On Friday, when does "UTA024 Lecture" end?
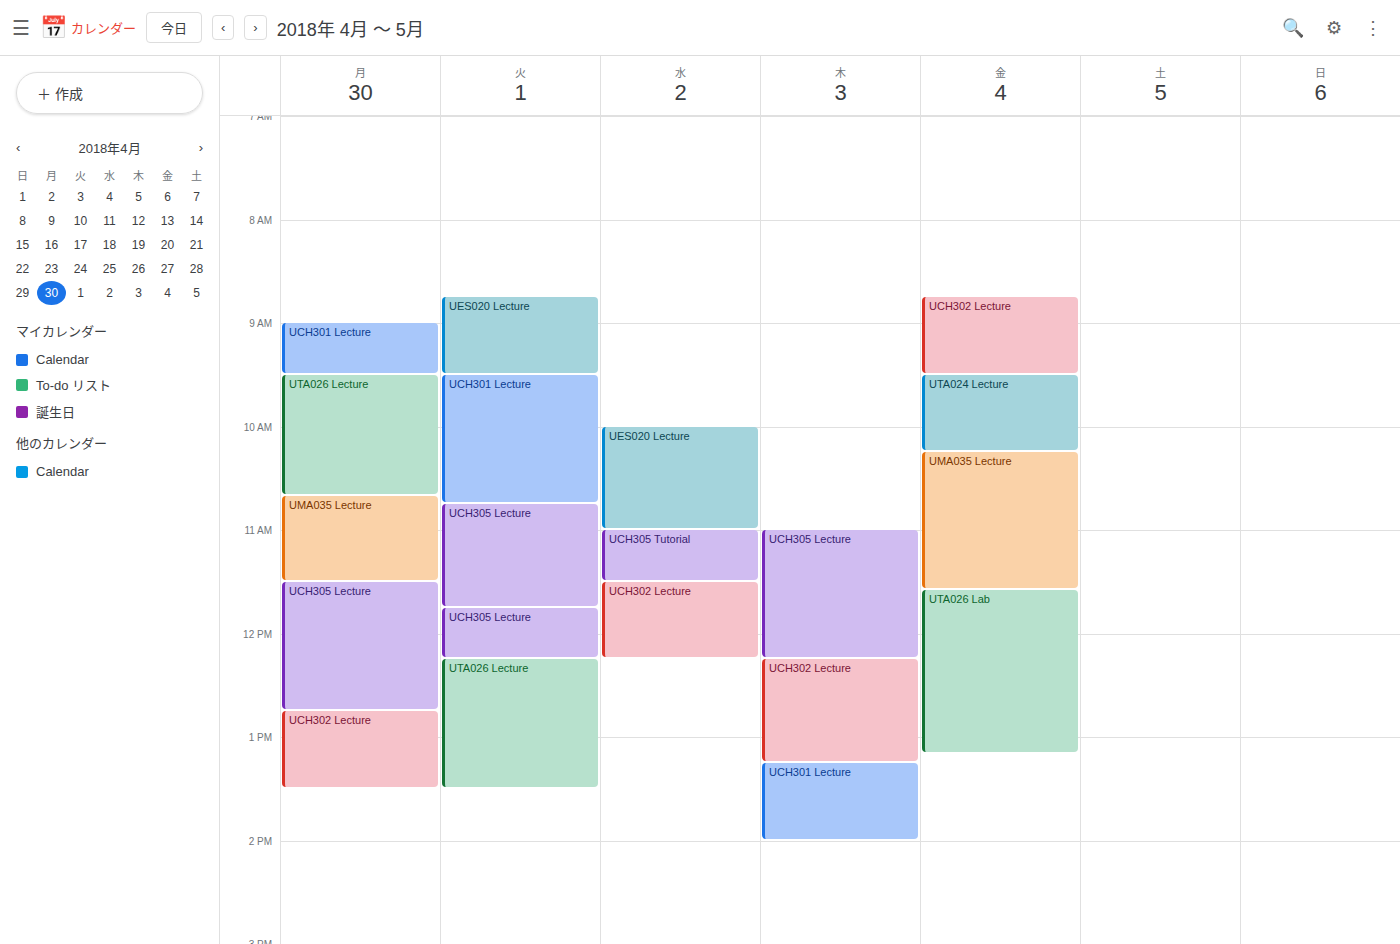
10:15 AM